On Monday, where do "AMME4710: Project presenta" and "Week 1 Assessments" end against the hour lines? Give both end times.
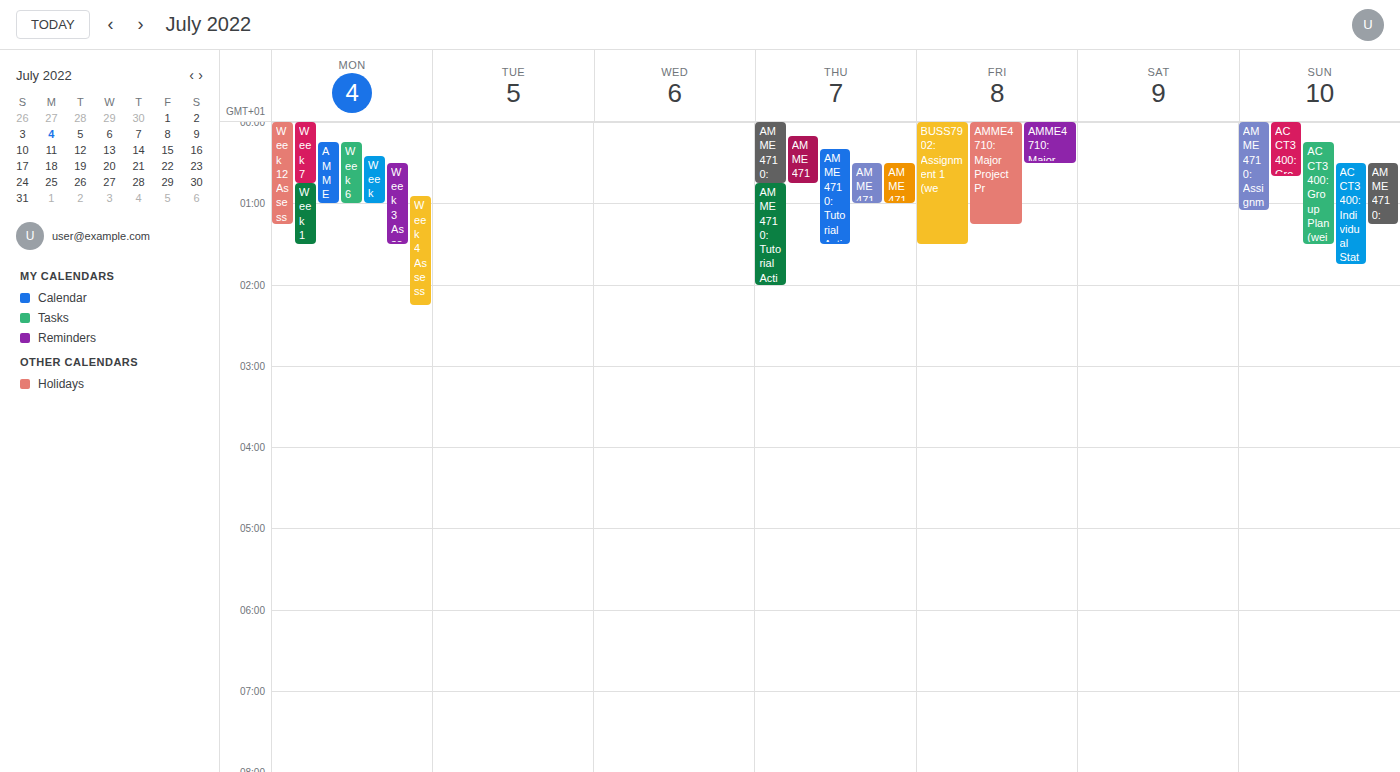
"AMME4710: Project presenta": 1:00 AM, exactly on the 1 AM line. "Week 1 Assessments": 1:30 AM, halfway between the 1 AM and 2 AM lines.